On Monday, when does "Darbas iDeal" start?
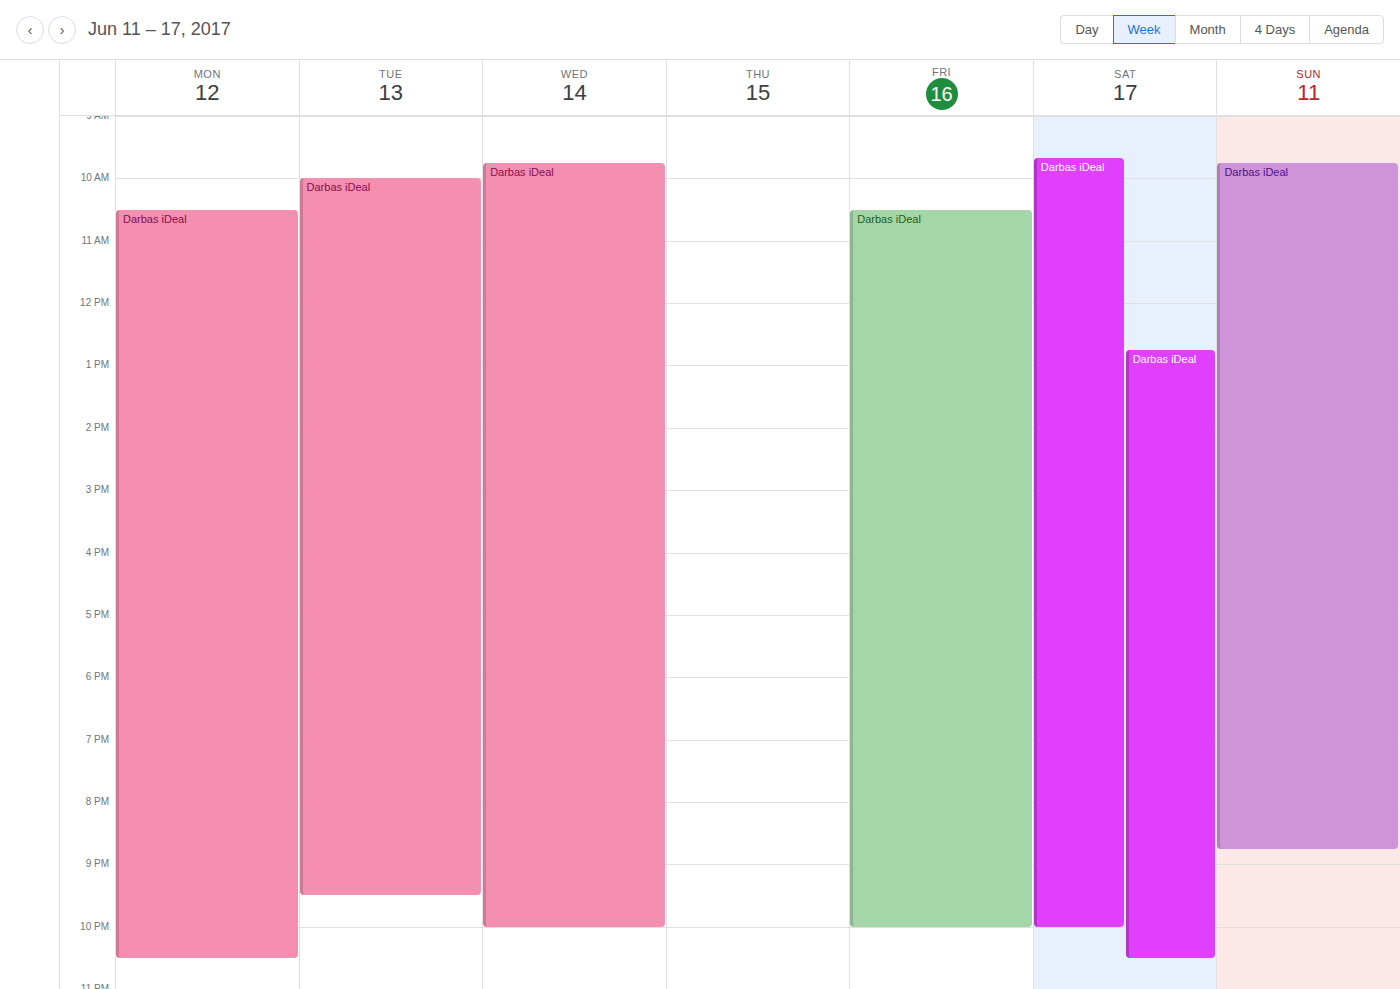
10:30 AM